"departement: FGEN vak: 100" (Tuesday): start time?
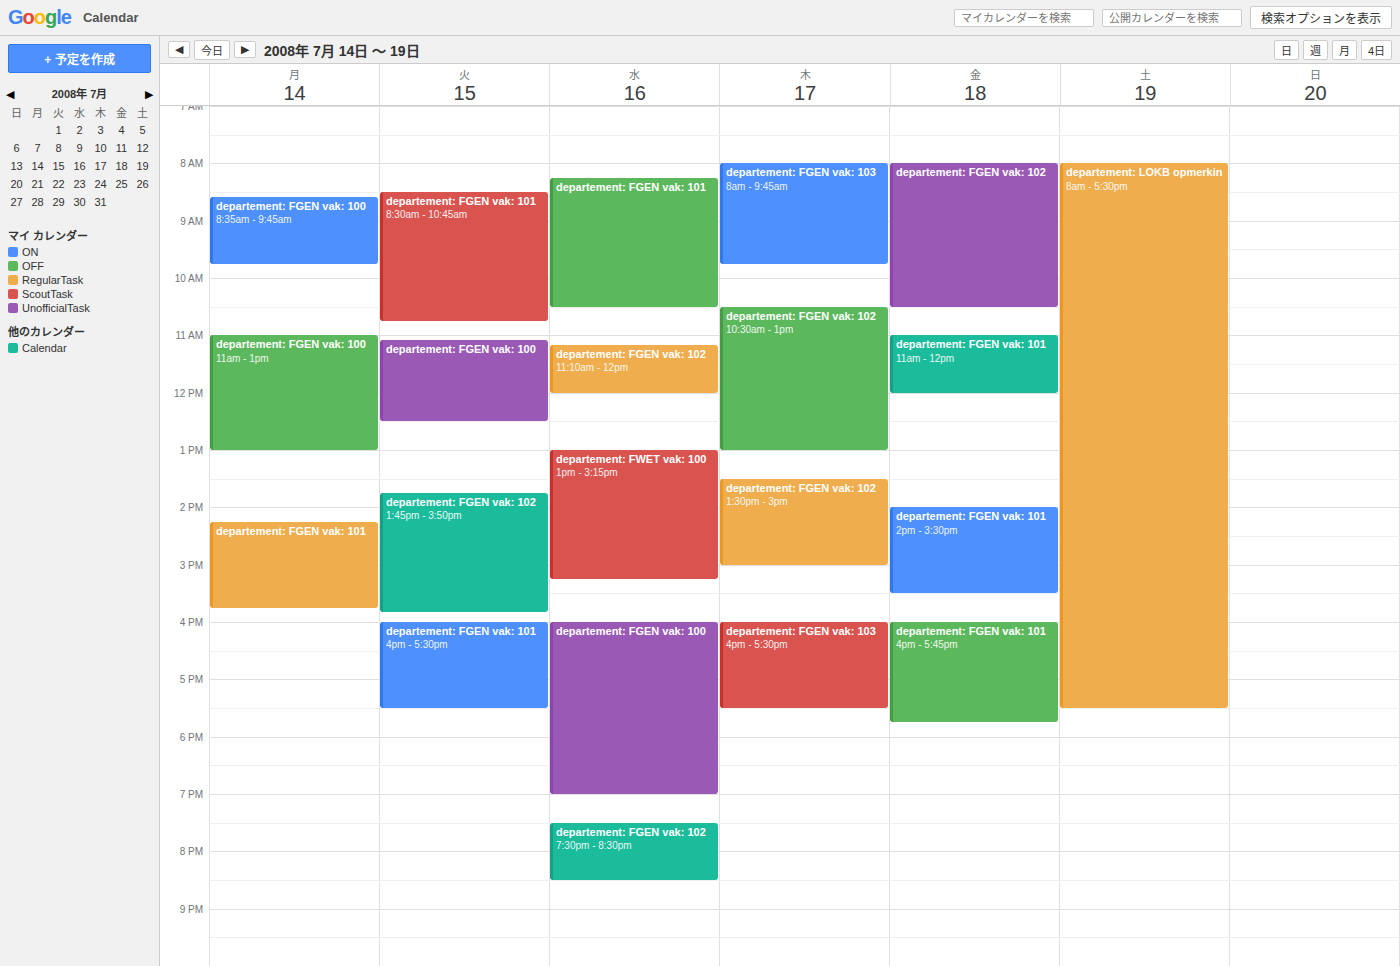
11:05